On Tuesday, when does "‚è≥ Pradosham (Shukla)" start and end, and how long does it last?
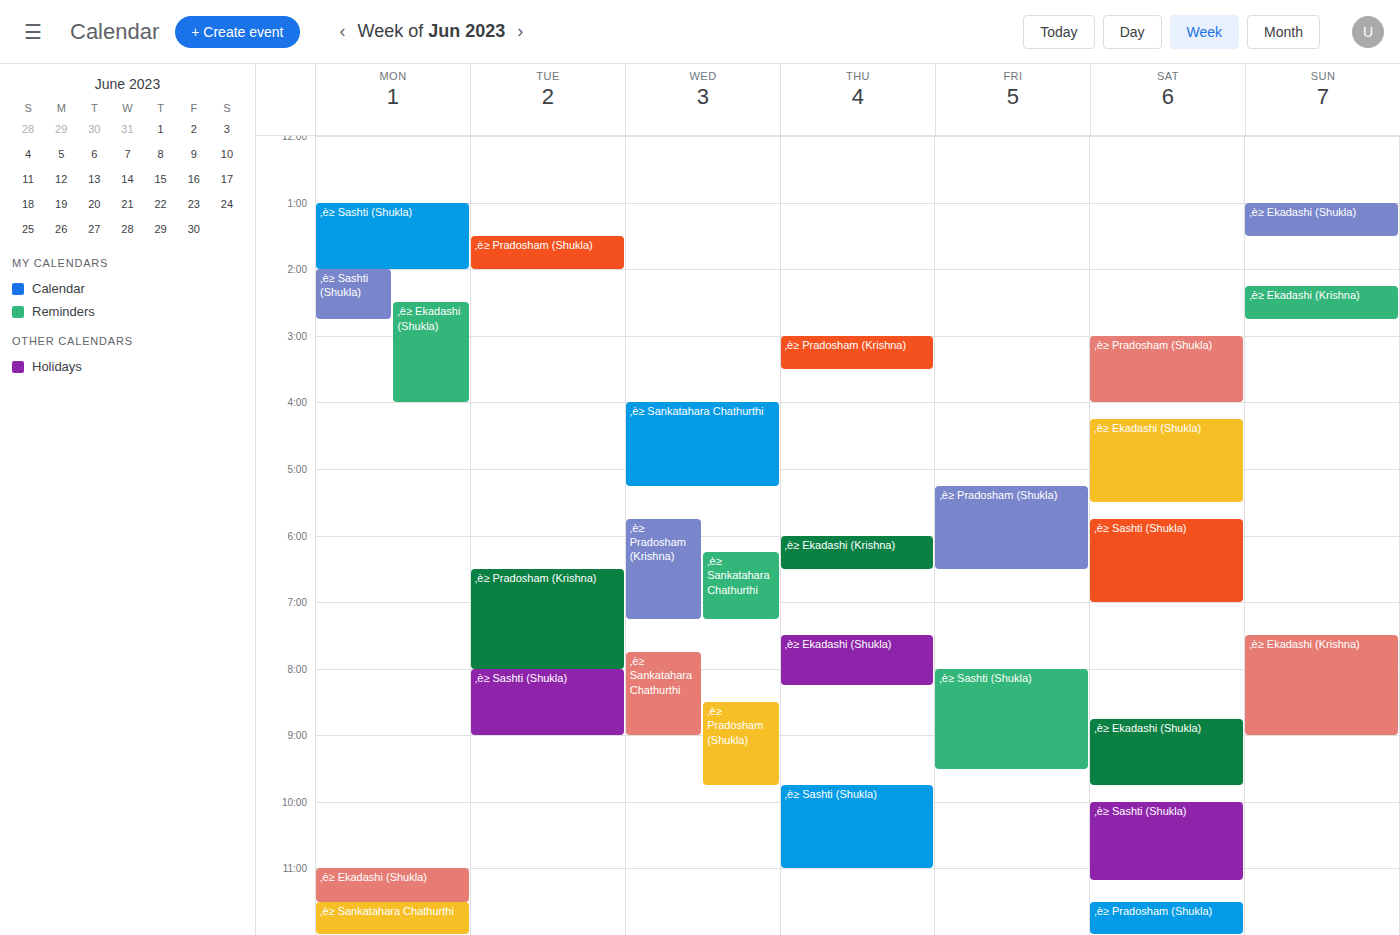
1:30 PM to 2:00 PM, 30 minutes